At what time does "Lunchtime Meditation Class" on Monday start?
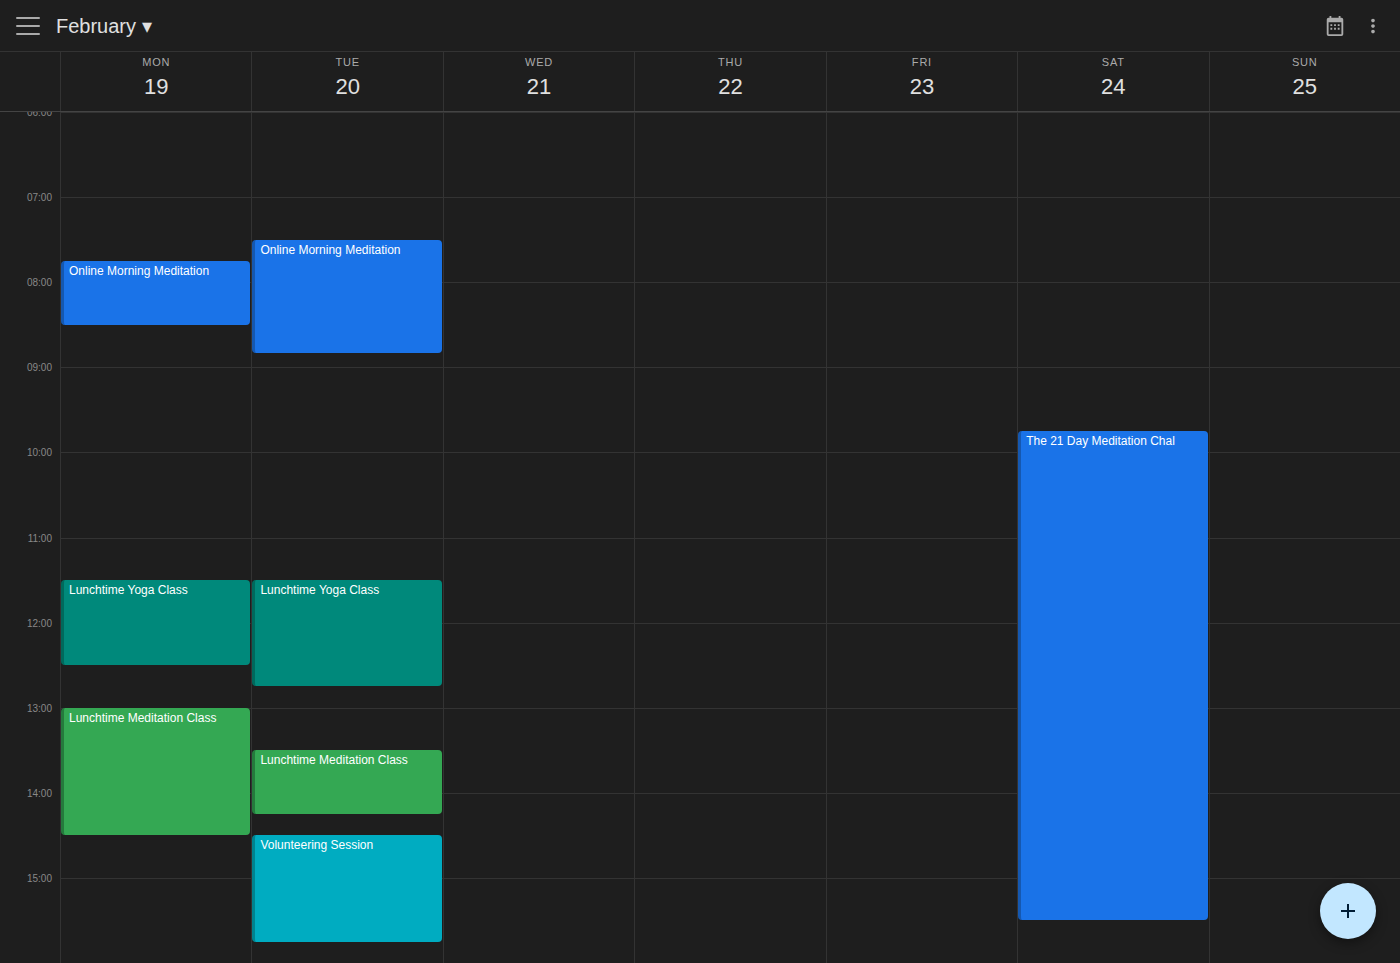
1:00 PM